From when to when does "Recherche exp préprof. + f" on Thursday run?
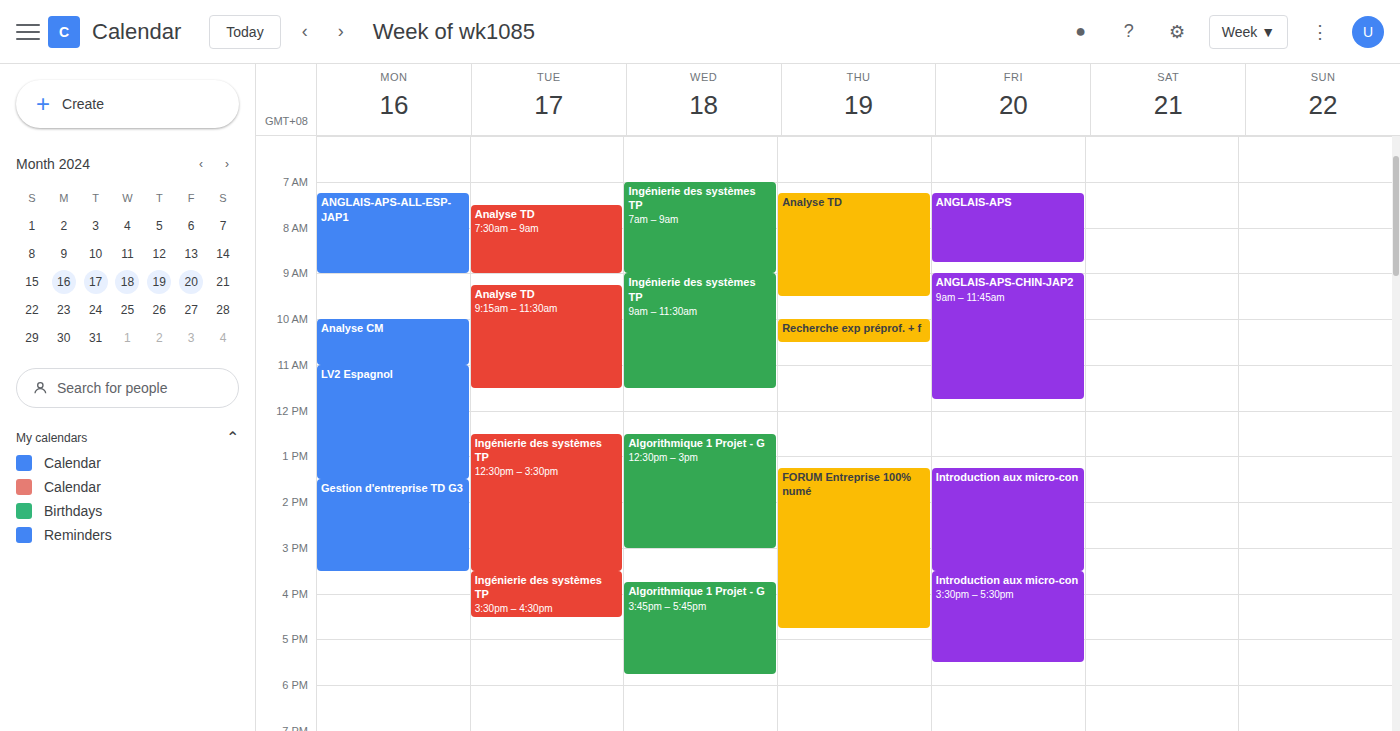
10:00 AM to 10:30 AM